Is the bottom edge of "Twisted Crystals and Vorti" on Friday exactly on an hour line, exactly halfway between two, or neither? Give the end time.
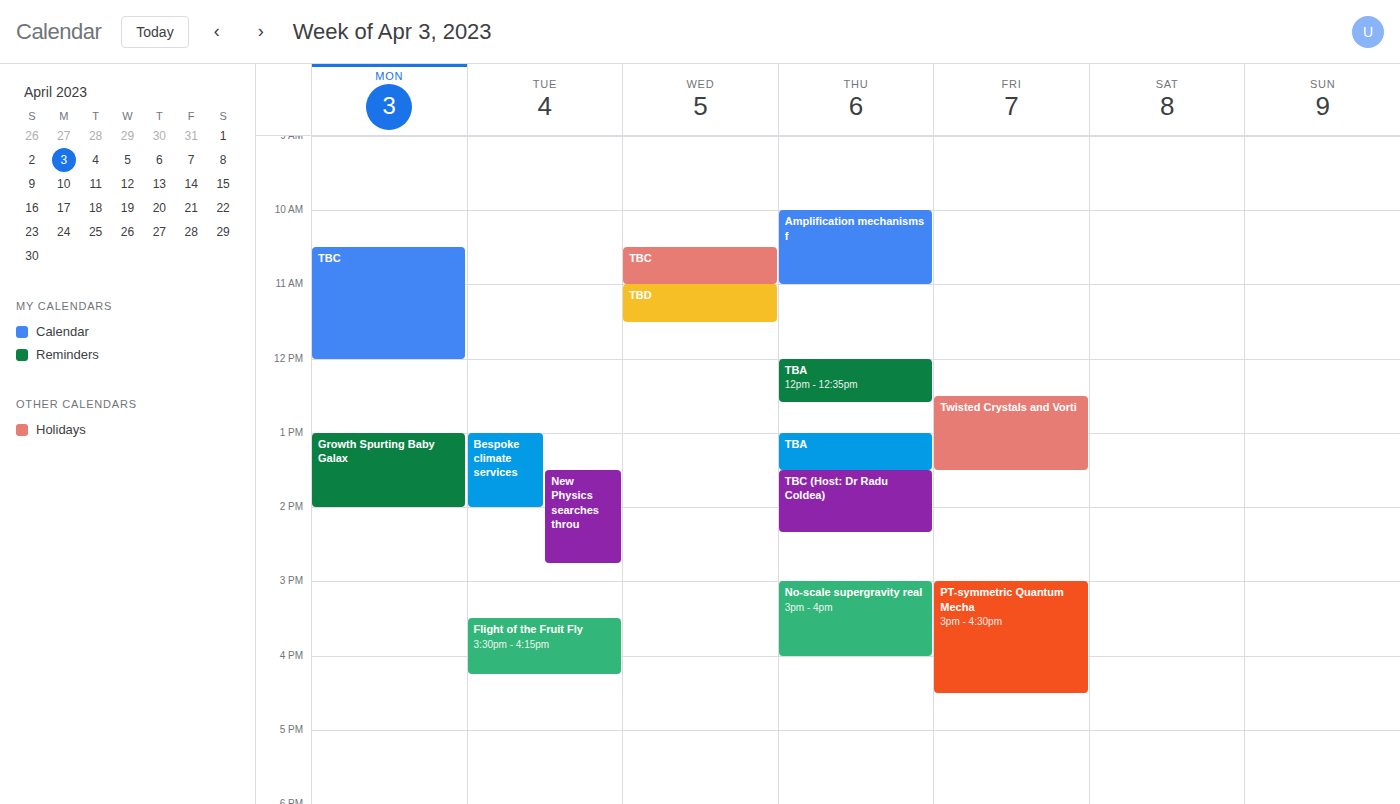
1:30 PM -- halfway between the 1 PM and 2 PM lines.